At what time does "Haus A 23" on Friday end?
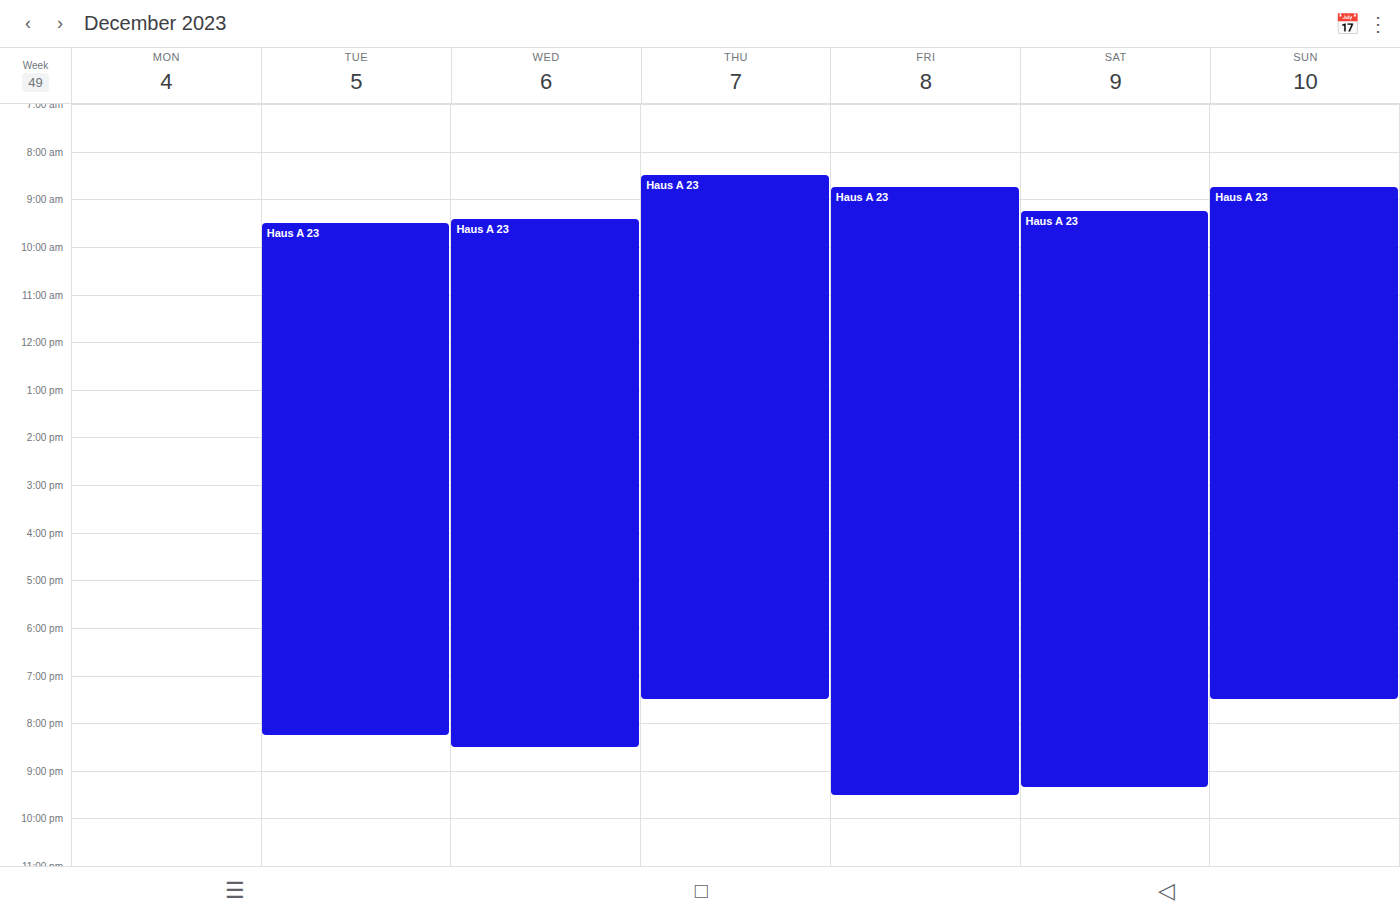
9:30 PM